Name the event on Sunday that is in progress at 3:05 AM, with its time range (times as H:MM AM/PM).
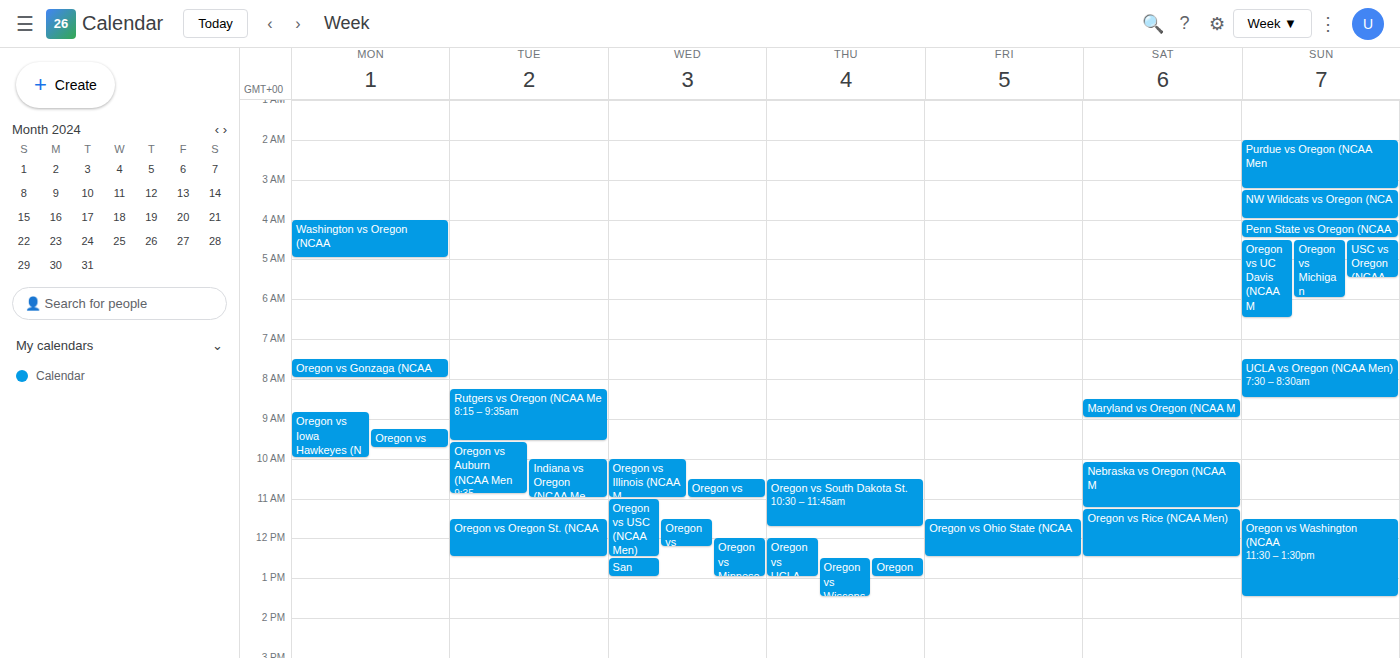
"Purdue vs Oregon (NCAA Men", 2:00 AM to 3:15 AM